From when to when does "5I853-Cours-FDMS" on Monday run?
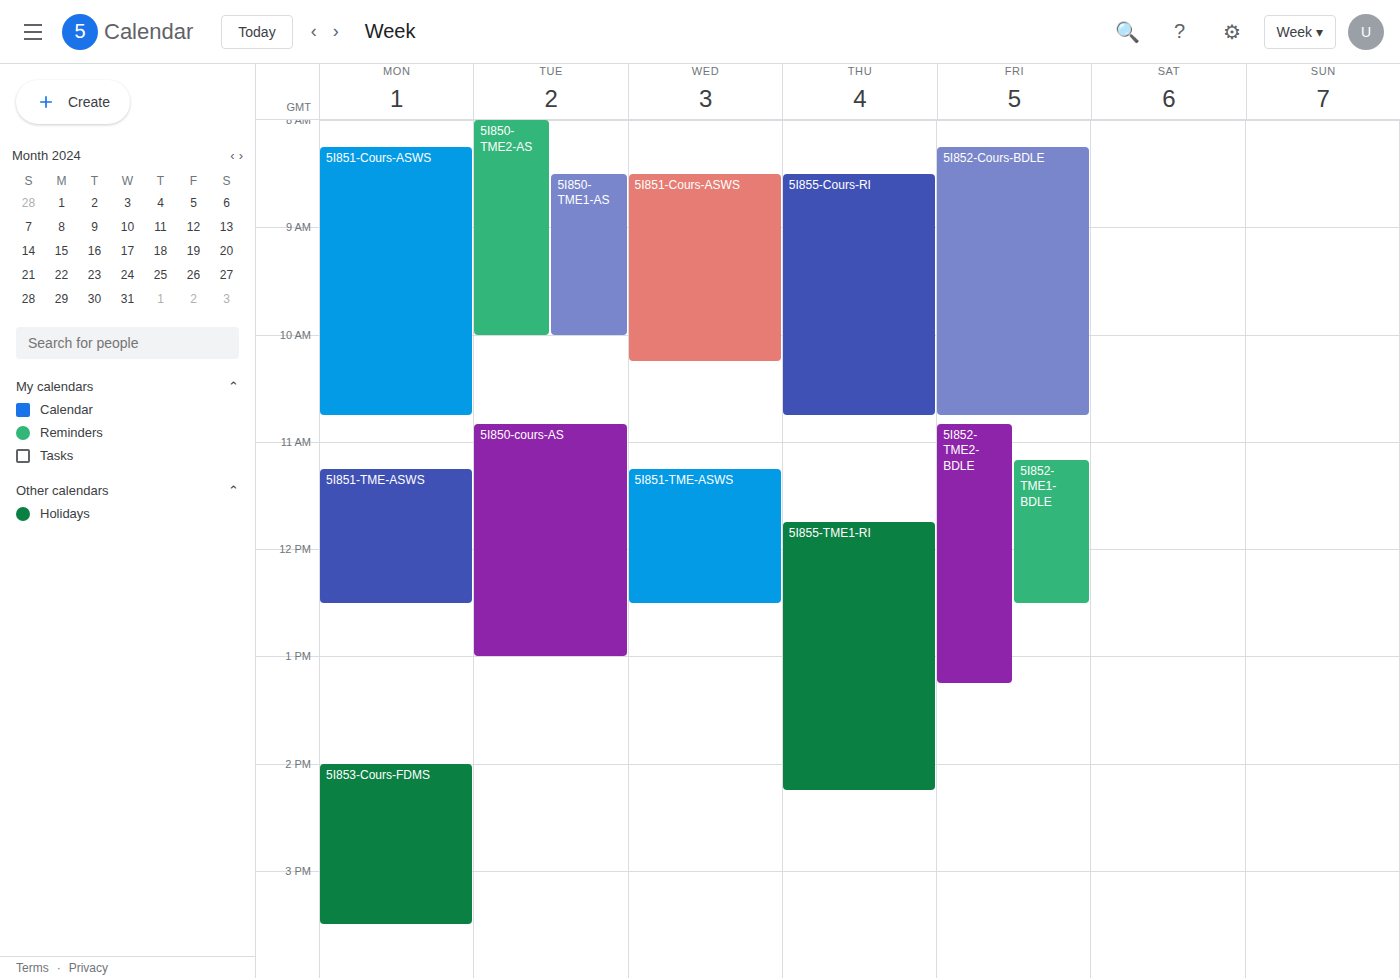
2:00 PM to 3:30 PM